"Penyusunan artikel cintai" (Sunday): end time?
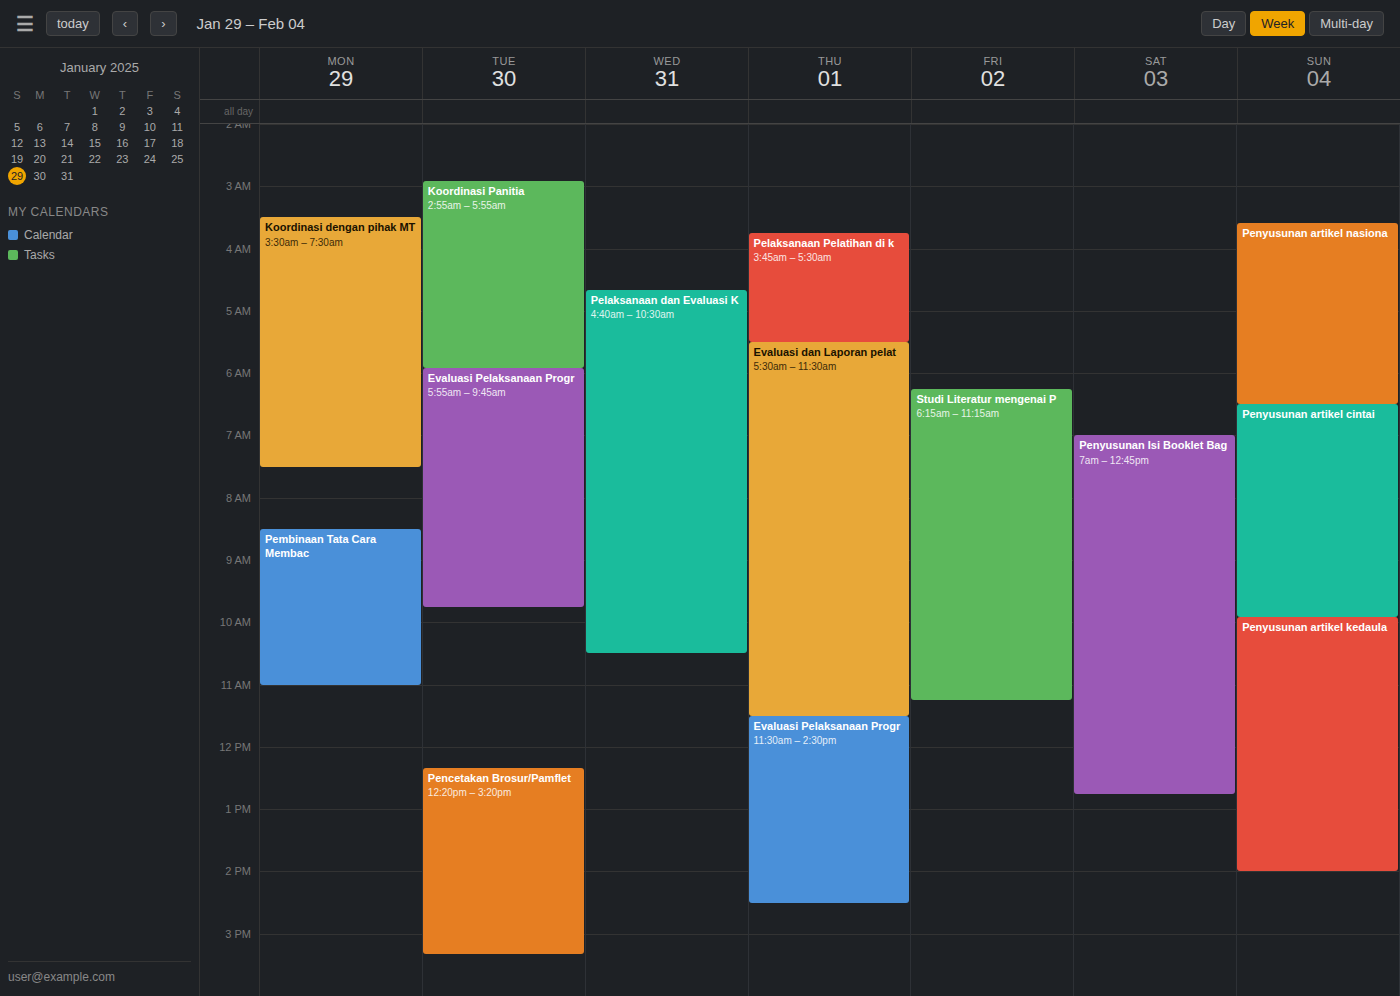
09:55